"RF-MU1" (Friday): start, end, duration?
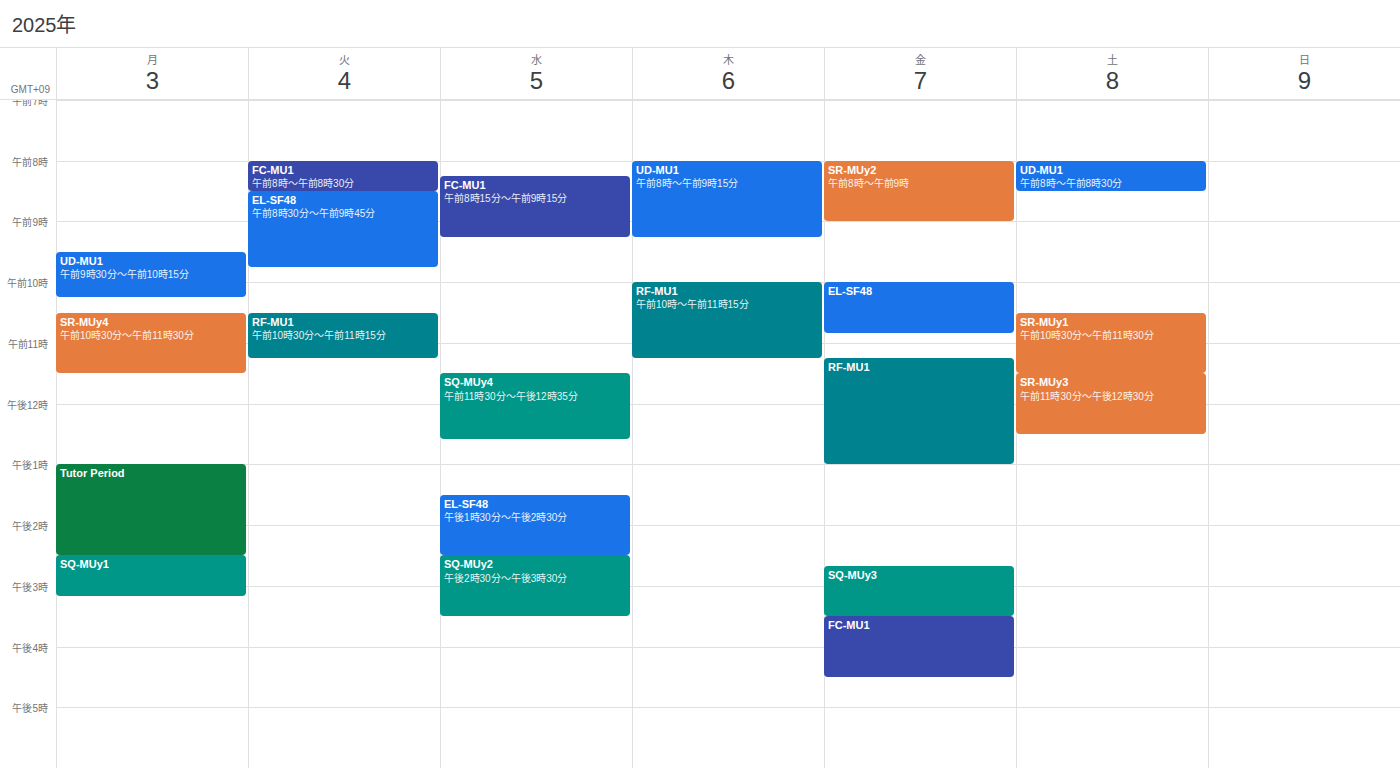
11:15 to 13:00, 1 hour 45 minutes